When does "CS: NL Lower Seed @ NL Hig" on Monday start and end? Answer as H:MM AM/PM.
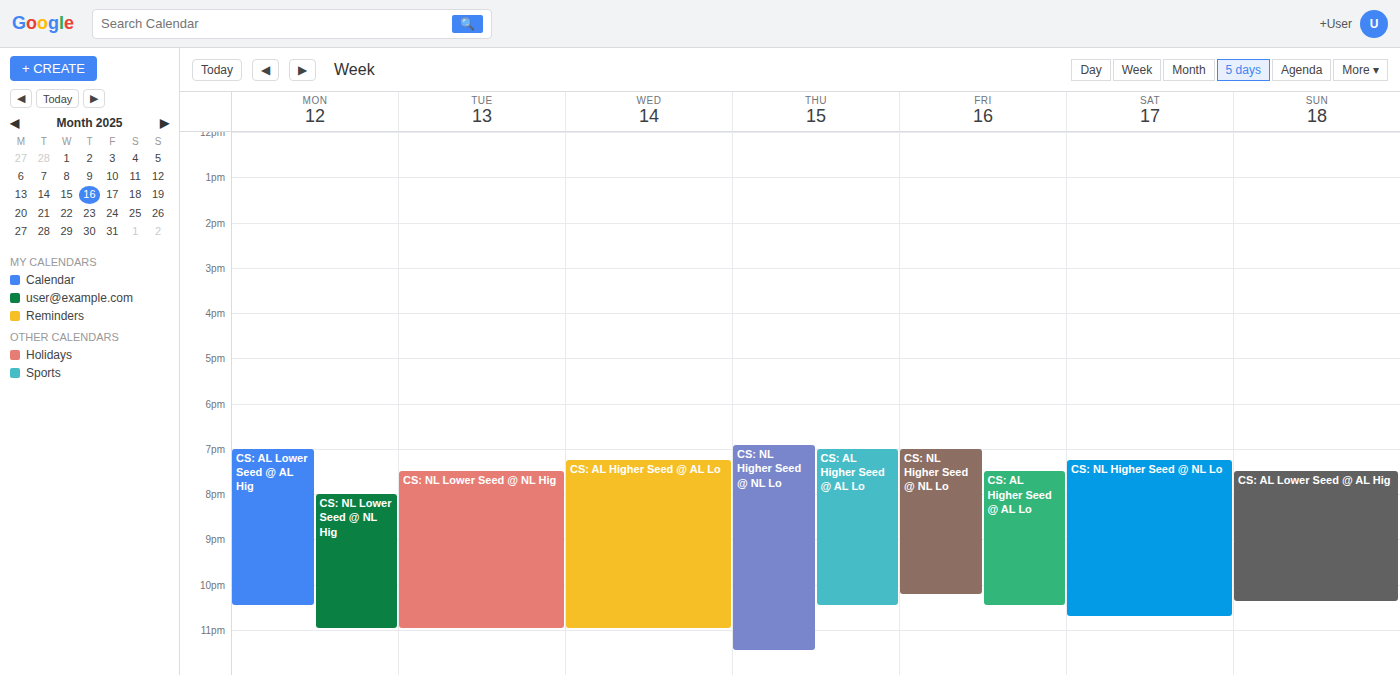
8:00 PM to 11:00 PM